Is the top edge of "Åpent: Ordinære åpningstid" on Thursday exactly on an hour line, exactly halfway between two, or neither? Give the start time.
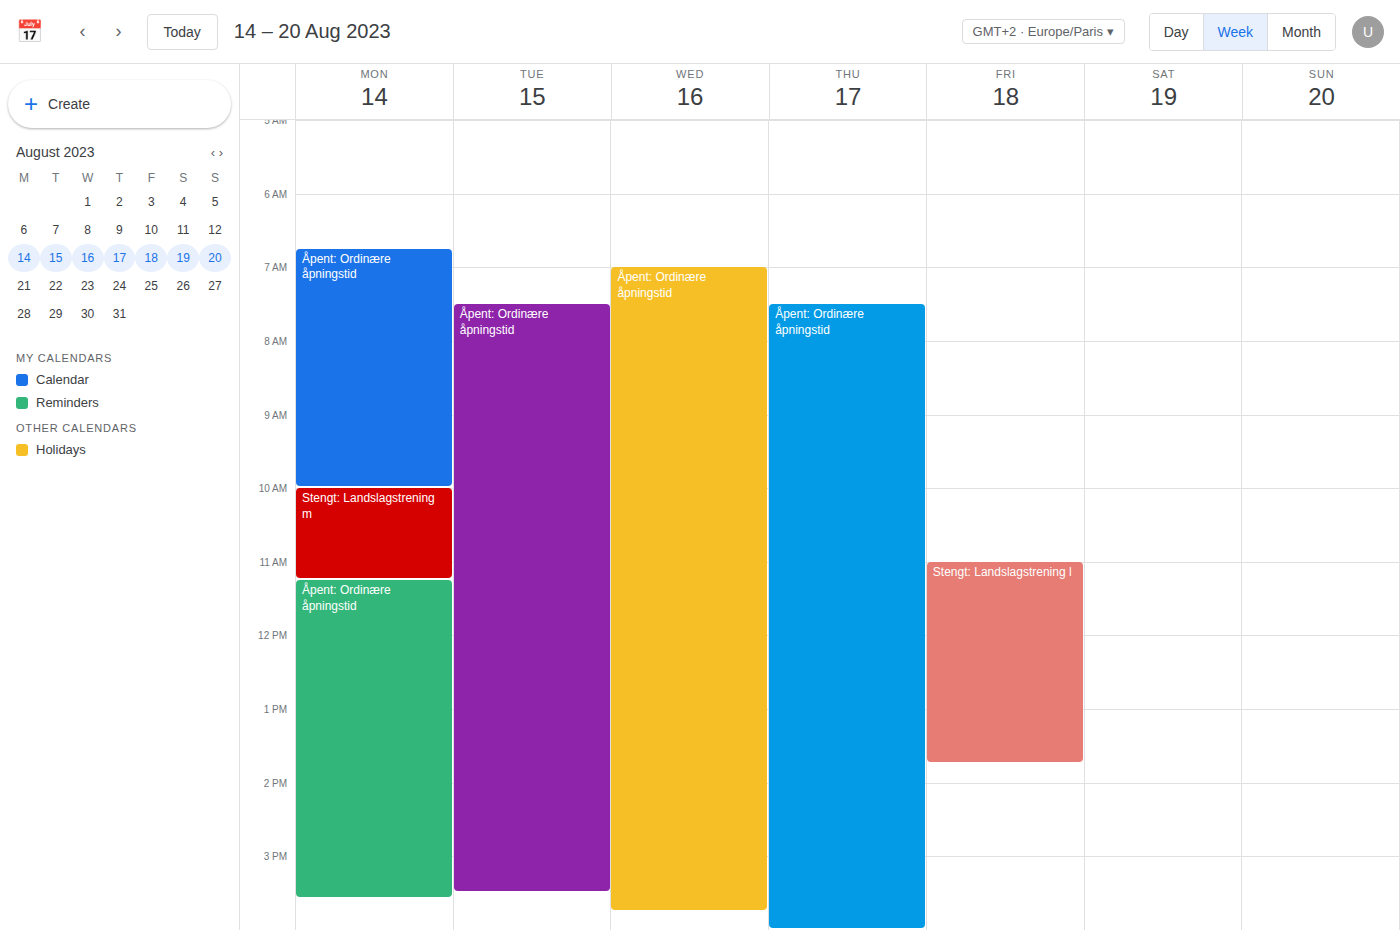
7:30 AM -- halfway between the 7 AM and 8 AM lines.